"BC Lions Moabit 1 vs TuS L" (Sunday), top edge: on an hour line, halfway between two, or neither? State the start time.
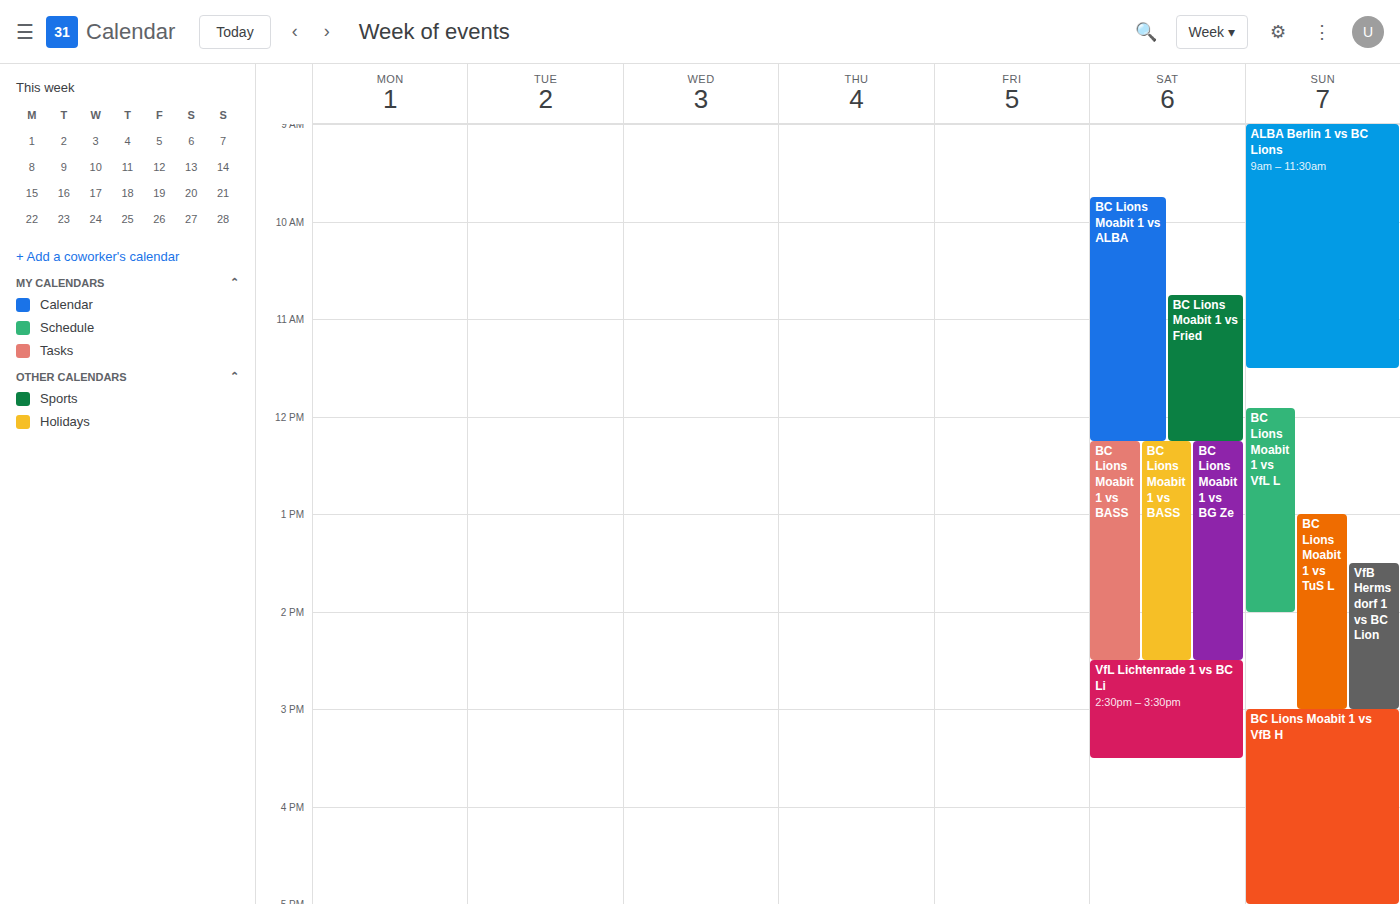
1:00 PM -- exactly on the 1 PM line.